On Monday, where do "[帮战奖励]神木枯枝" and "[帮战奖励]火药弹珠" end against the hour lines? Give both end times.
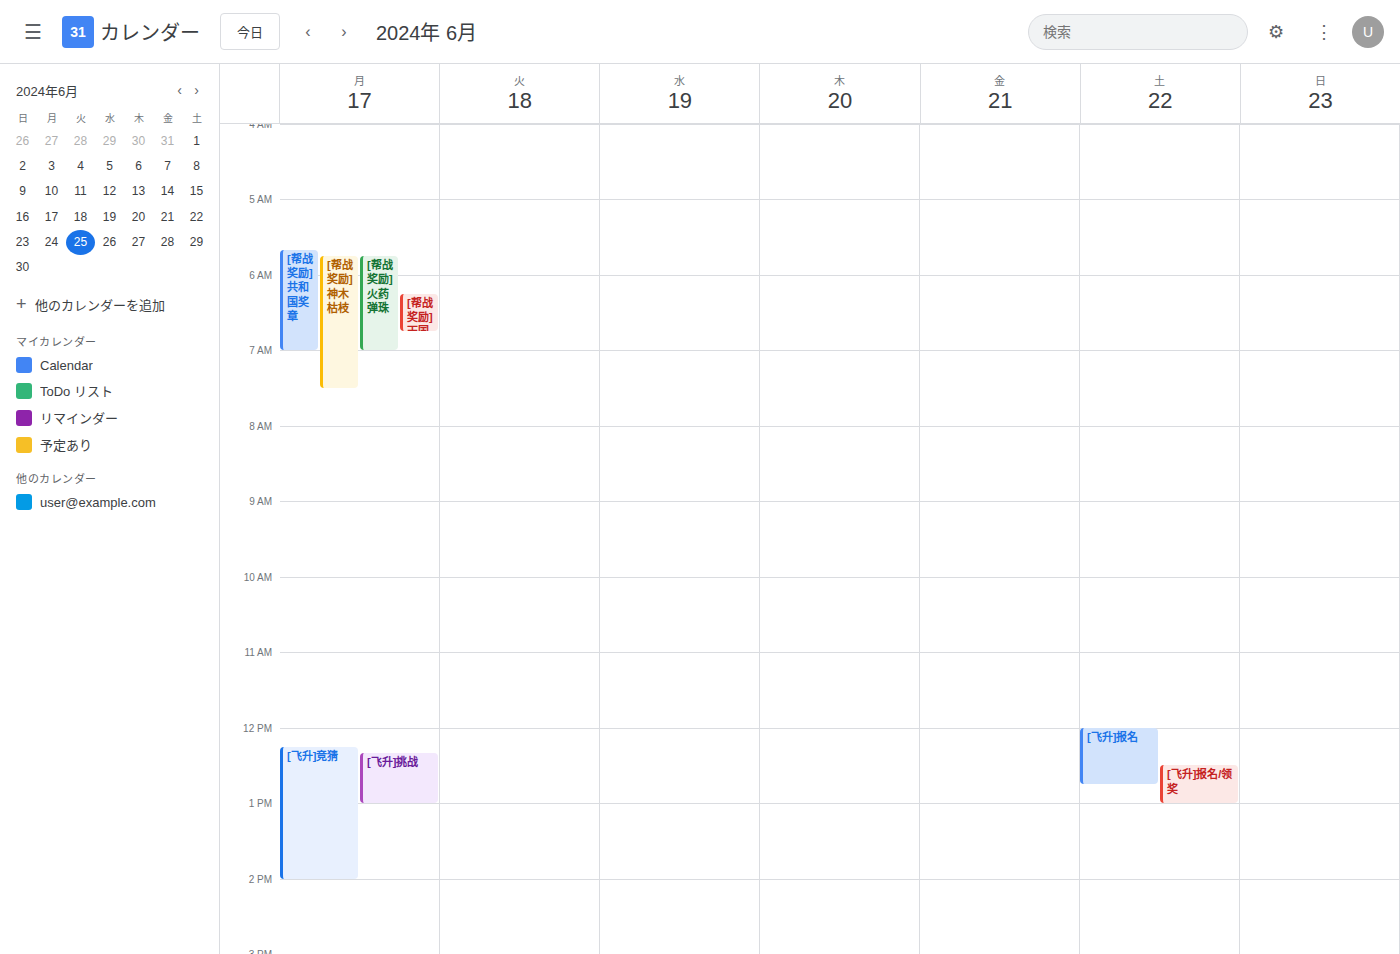
"[帮战奖励]神木枯枝": 7:30 AM, halfway between the 7 AM and 8 AM lines. "[帮战奖励]火药弹珠": 7:00 AM, exactly on the 7 AM line.